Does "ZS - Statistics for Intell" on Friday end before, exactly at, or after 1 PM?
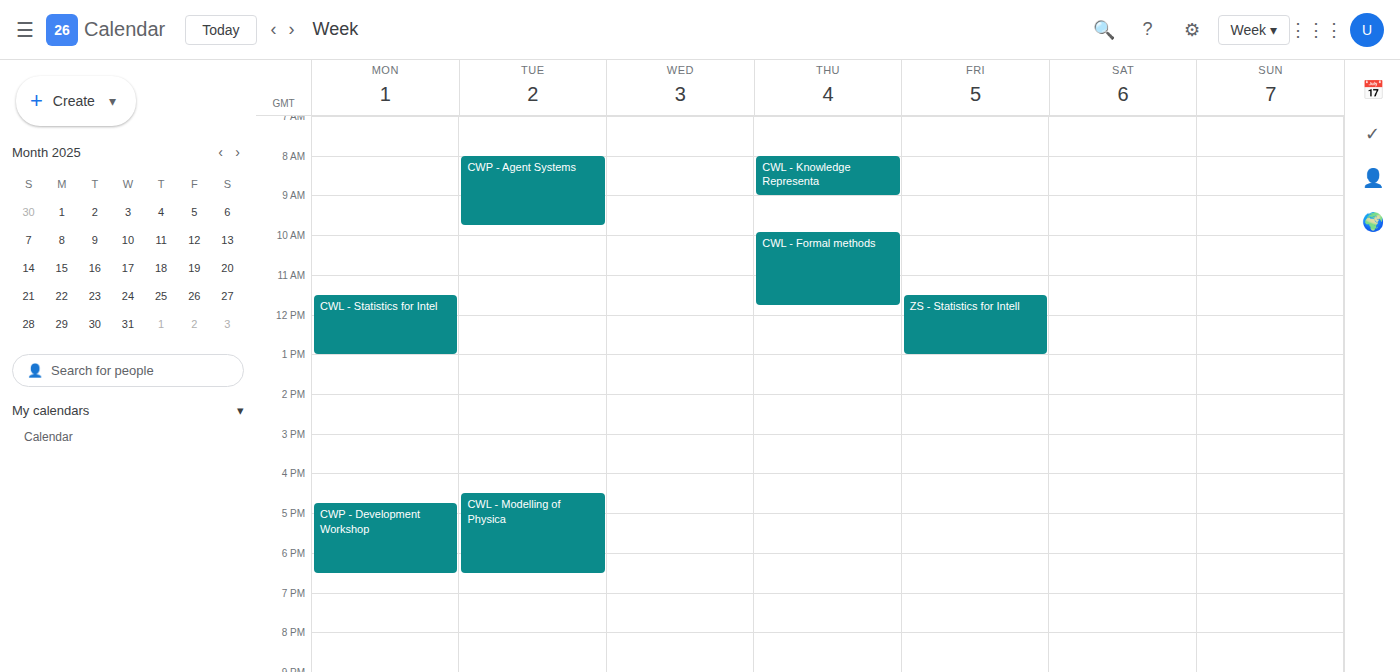
1:00 PM -- exactly at 1 PM, on the 1 PM line.